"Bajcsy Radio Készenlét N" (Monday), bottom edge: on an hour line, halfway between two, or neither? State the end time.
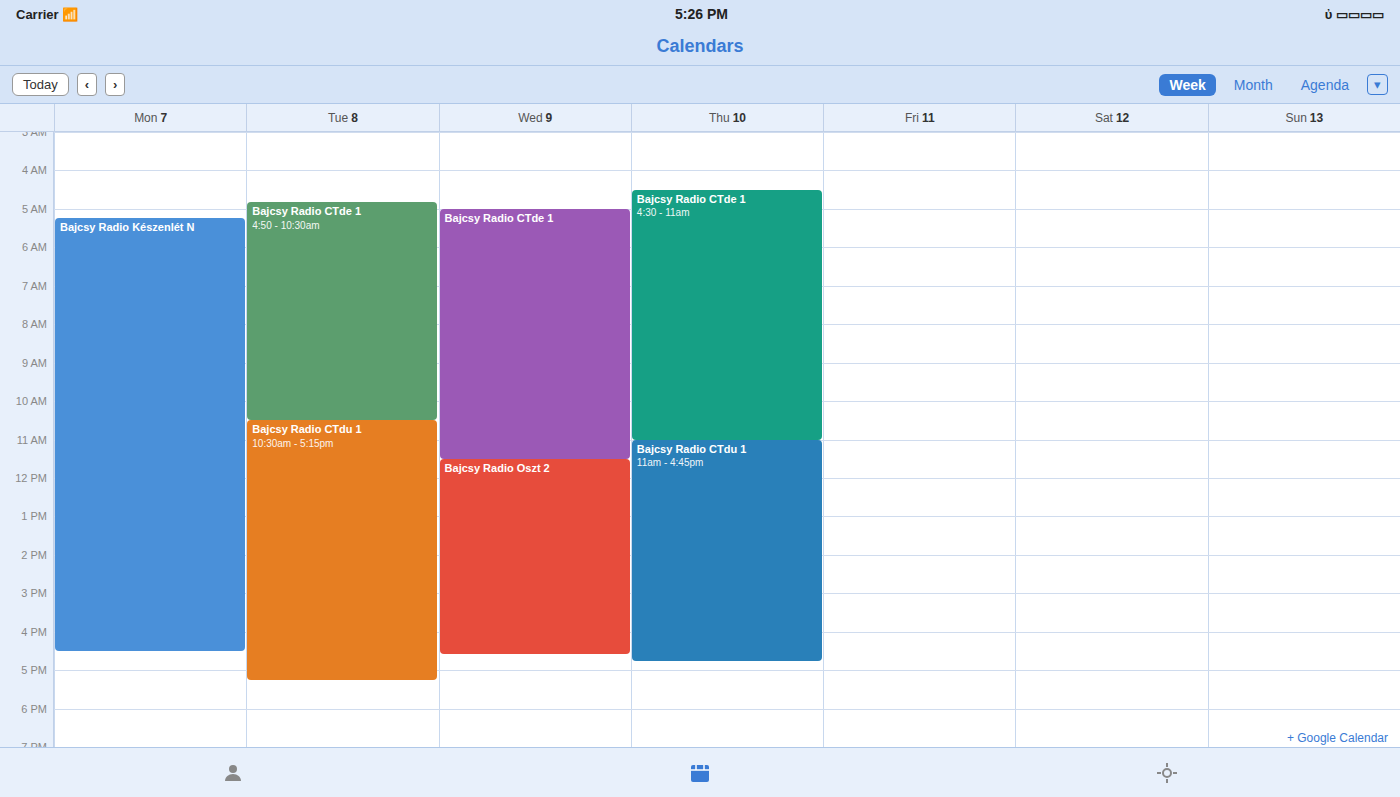
4:30 PM -- halfway between the 4 PM and 5 PM lines.